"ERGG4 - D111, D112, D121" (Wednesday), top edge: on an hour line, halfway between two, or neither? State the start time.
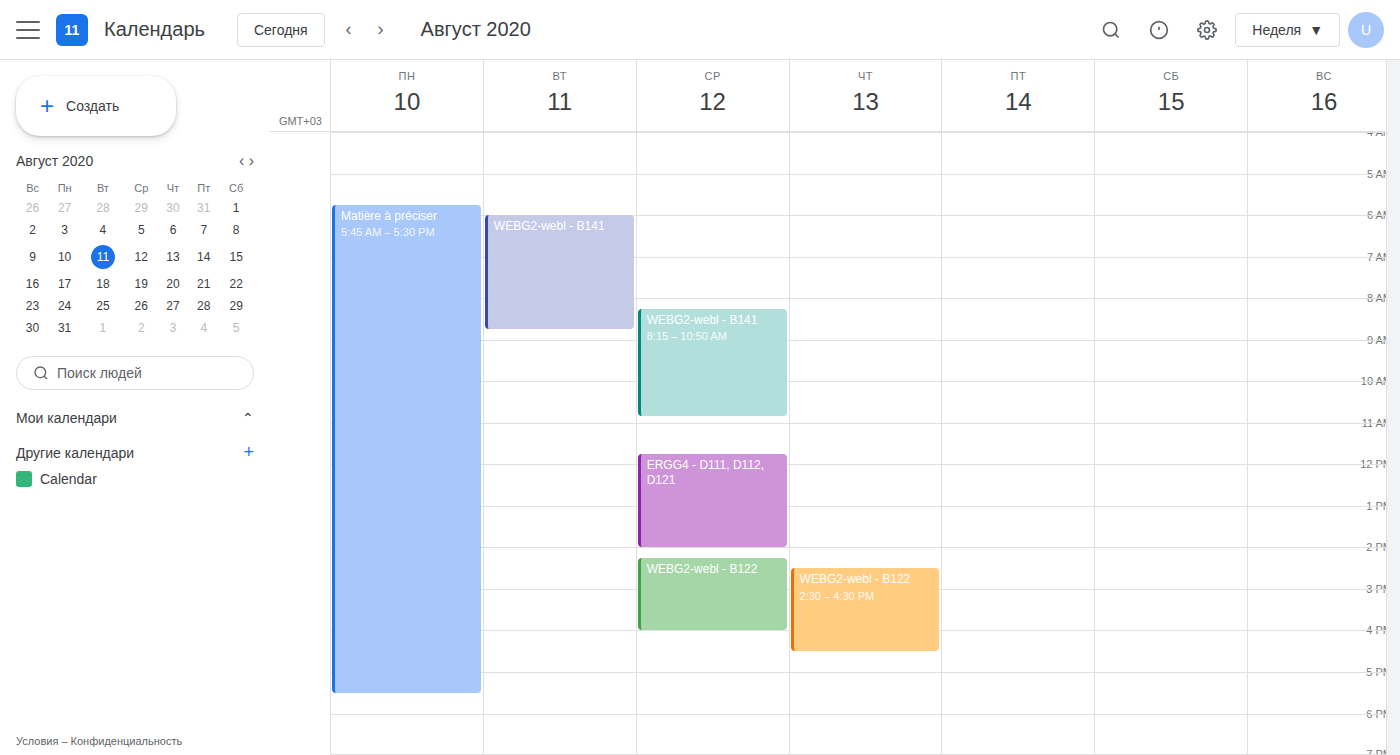
11:45 AM -- neither: three quarters of the way from the 11 AM line to the 12 PM line.